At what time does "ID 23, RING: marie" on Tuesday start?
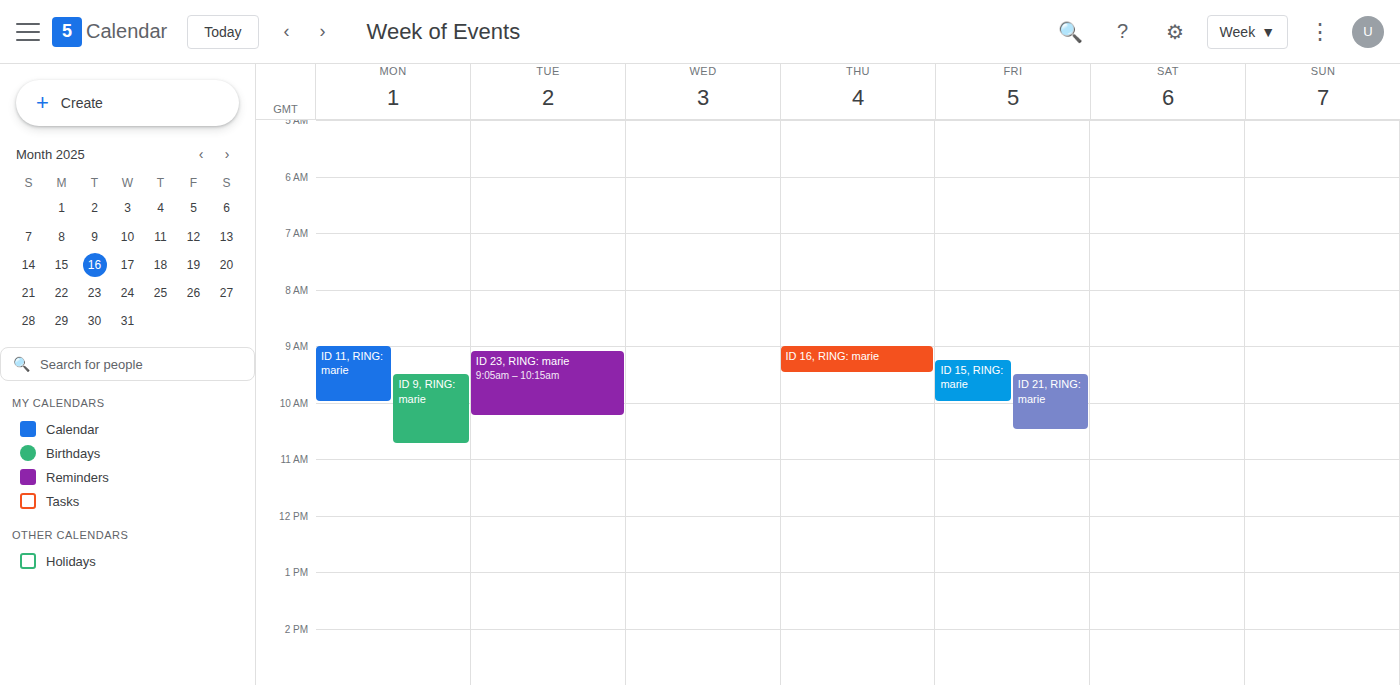
9:05 AM